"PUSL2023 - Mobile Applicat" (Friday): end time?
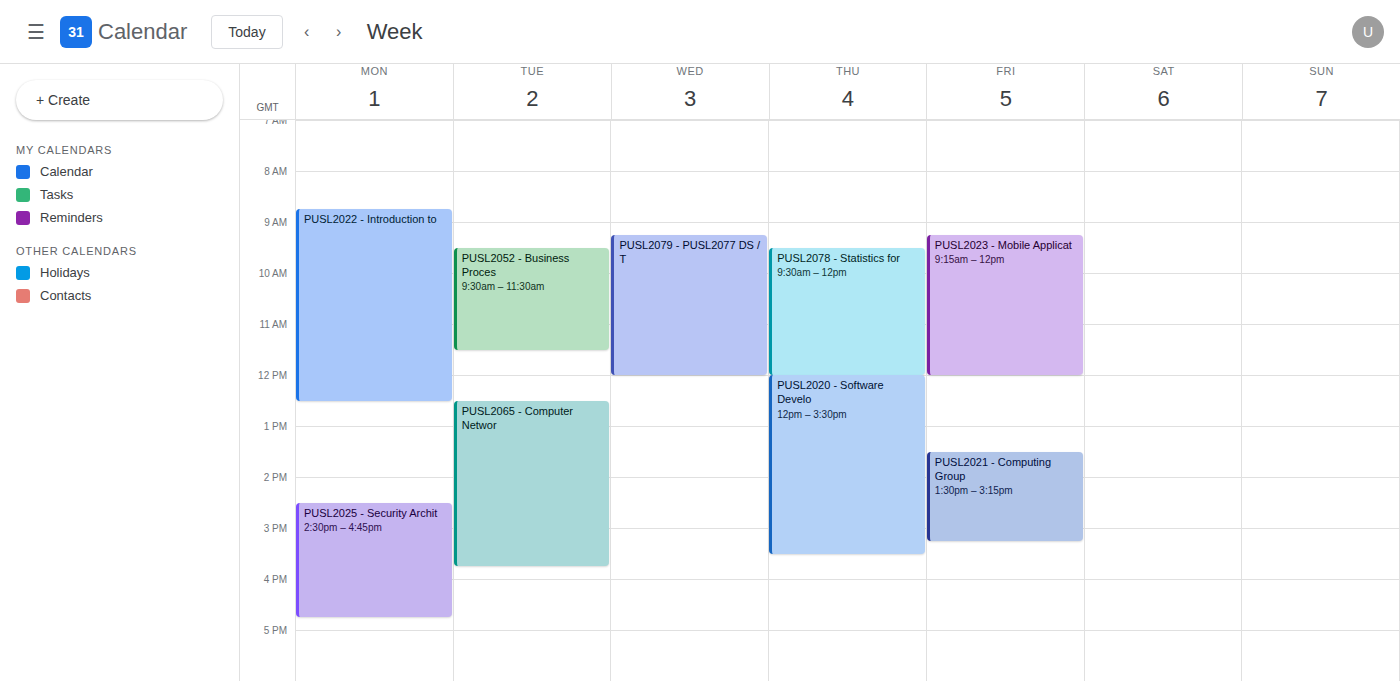
12:00 PM